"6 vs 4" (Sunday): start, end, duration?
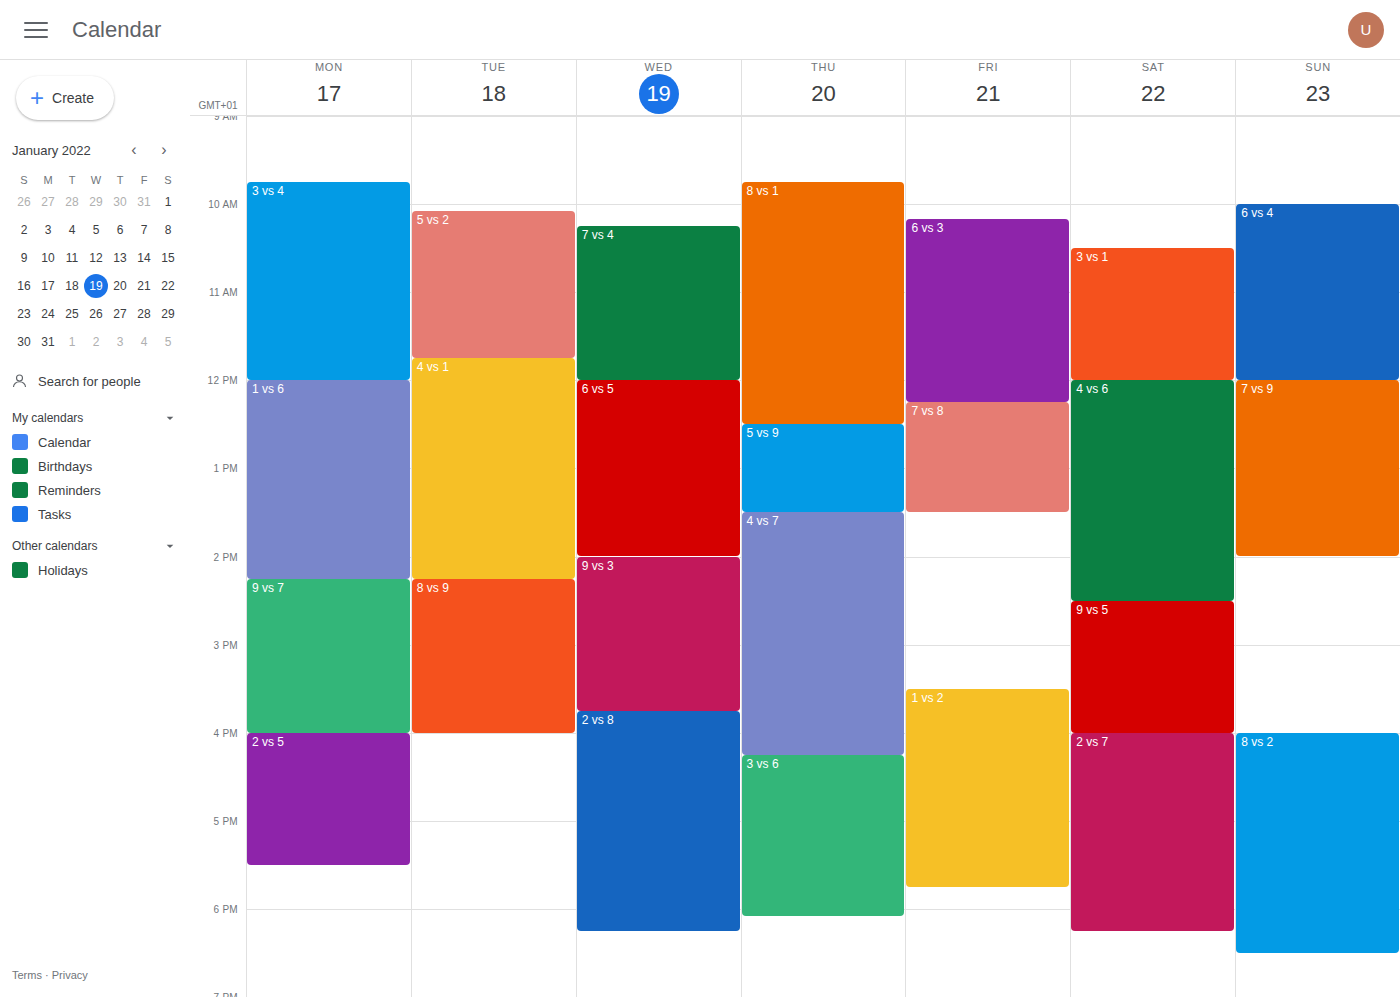
10:00 AM to 12:00 PM, 2 hours